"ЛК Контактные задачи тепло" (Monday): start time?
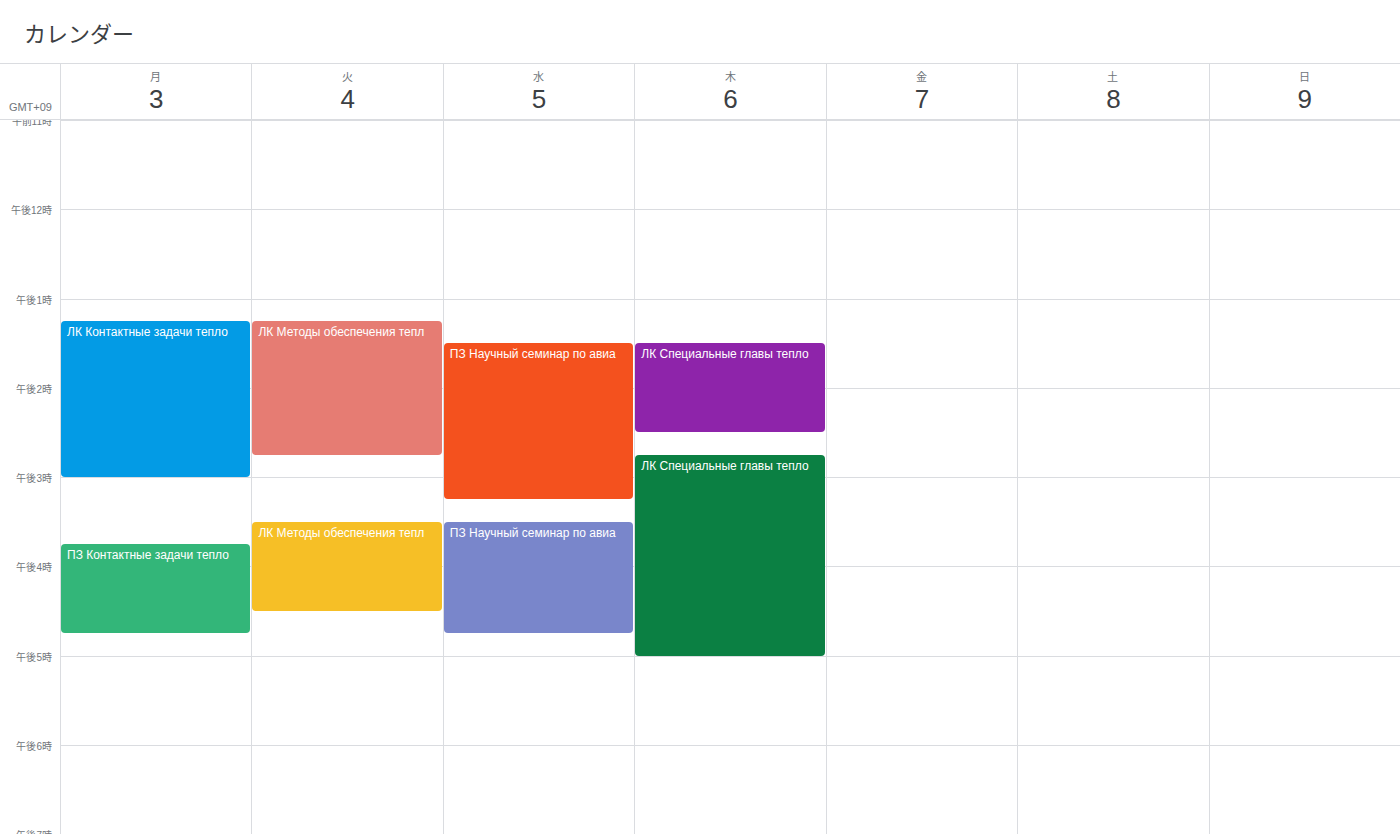
1:15 PM